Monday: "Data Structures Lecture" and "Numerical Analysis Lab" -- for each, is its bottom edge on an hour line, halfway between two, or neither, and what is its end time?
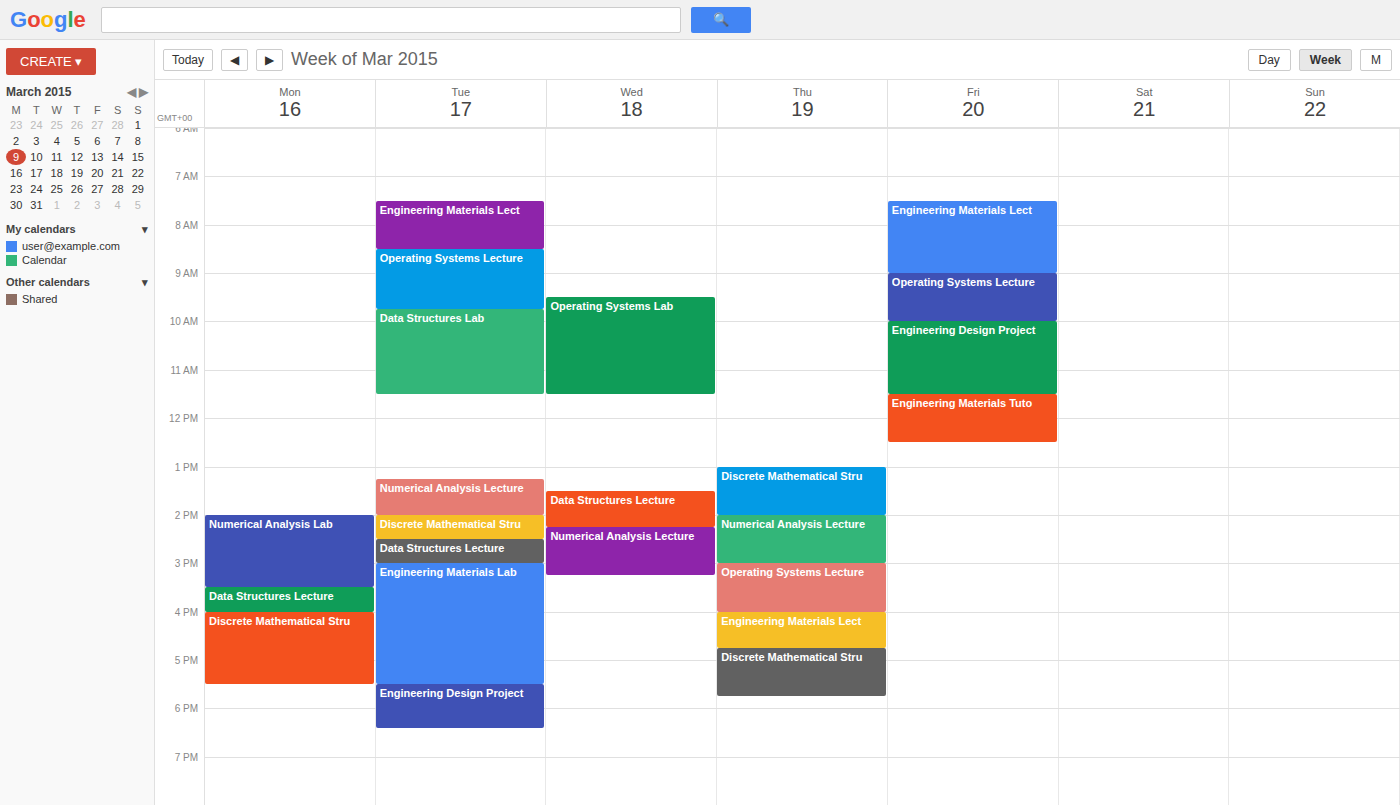
"Data Structures Lecture": 4:00 PM, exactly on the 4 PM line. "Numerical Analysis Lab": 3:30 PM, halfway between the 3 PM and 4 PM lines.